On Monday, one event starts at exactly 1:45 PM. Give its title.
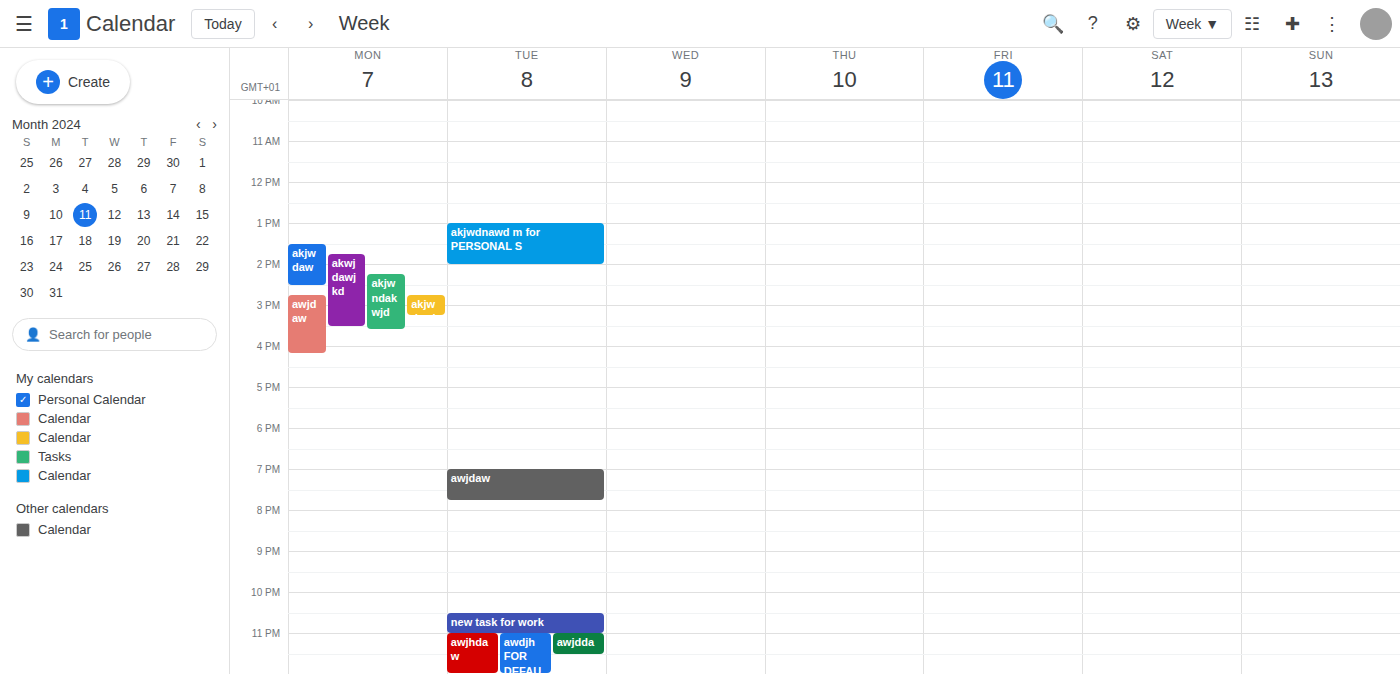
"akwjdawjkd"